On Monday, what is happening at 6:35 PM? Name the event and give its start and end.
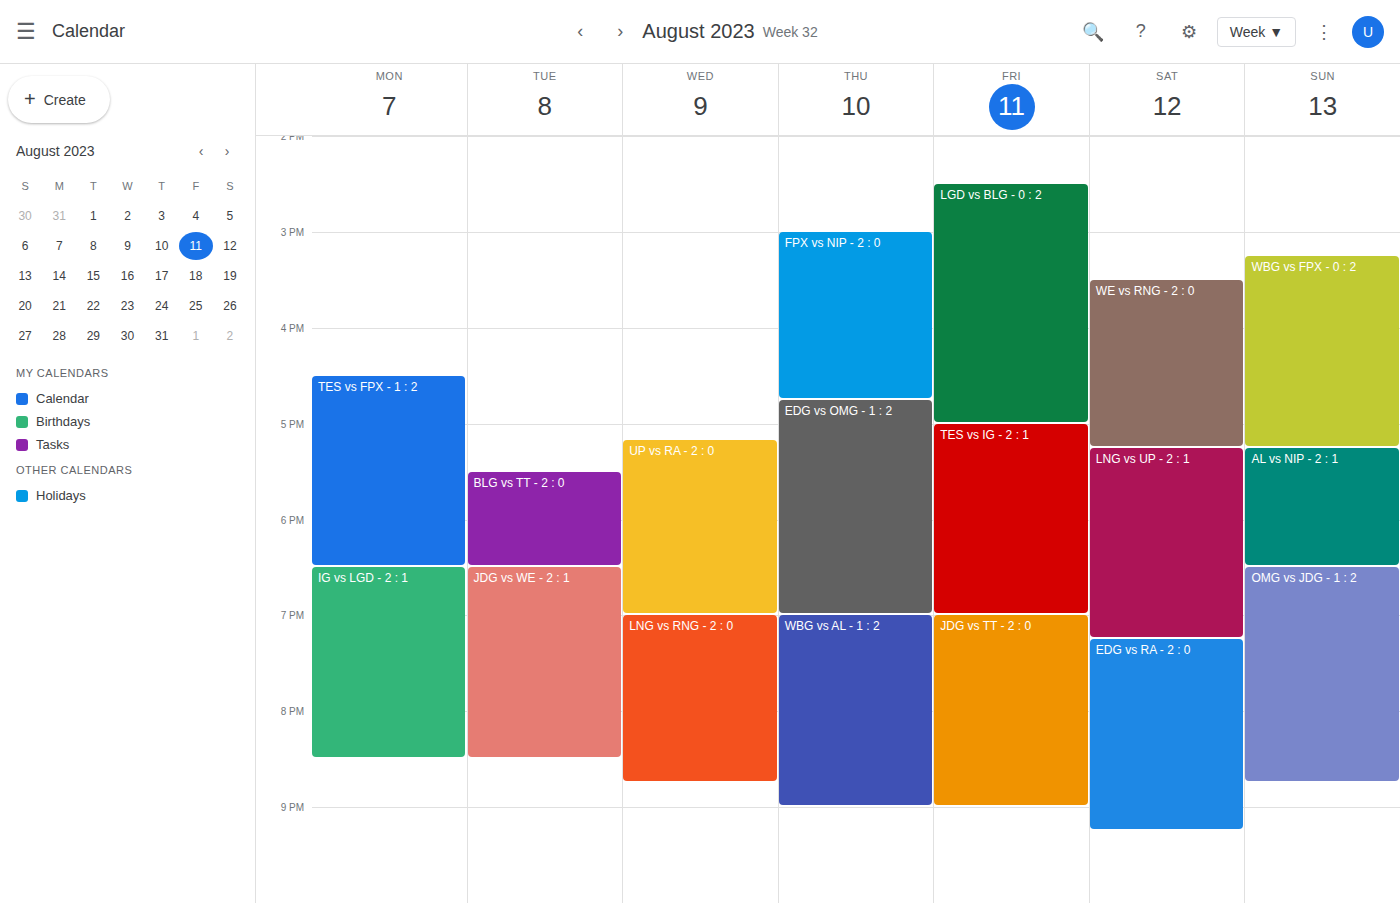
"IG vs LGD - 2 : 1", 6:30 PM to 8:30 PM